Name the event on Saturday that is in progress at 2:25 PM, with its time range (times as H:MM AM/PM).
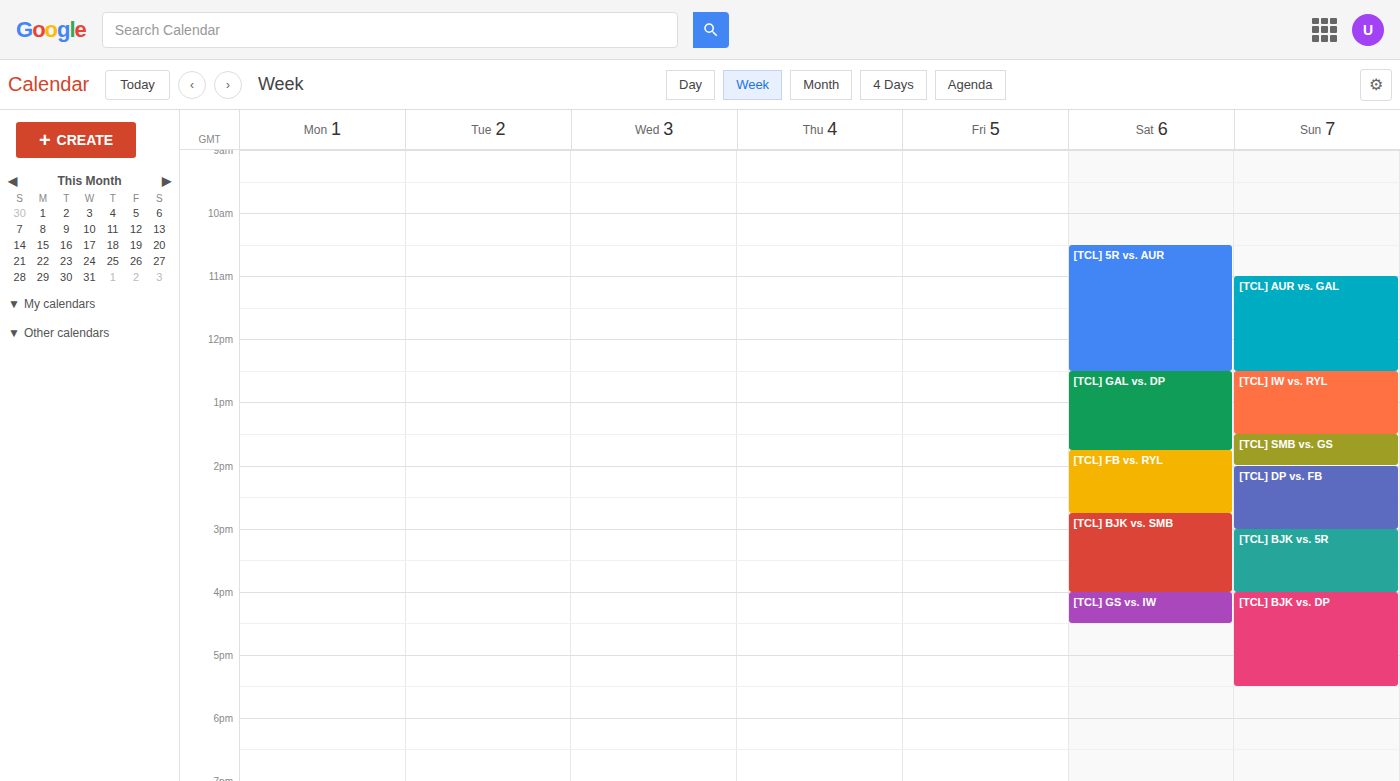
"[TCL] FB vs. RYL", 1:45 PM to 2:45 PM